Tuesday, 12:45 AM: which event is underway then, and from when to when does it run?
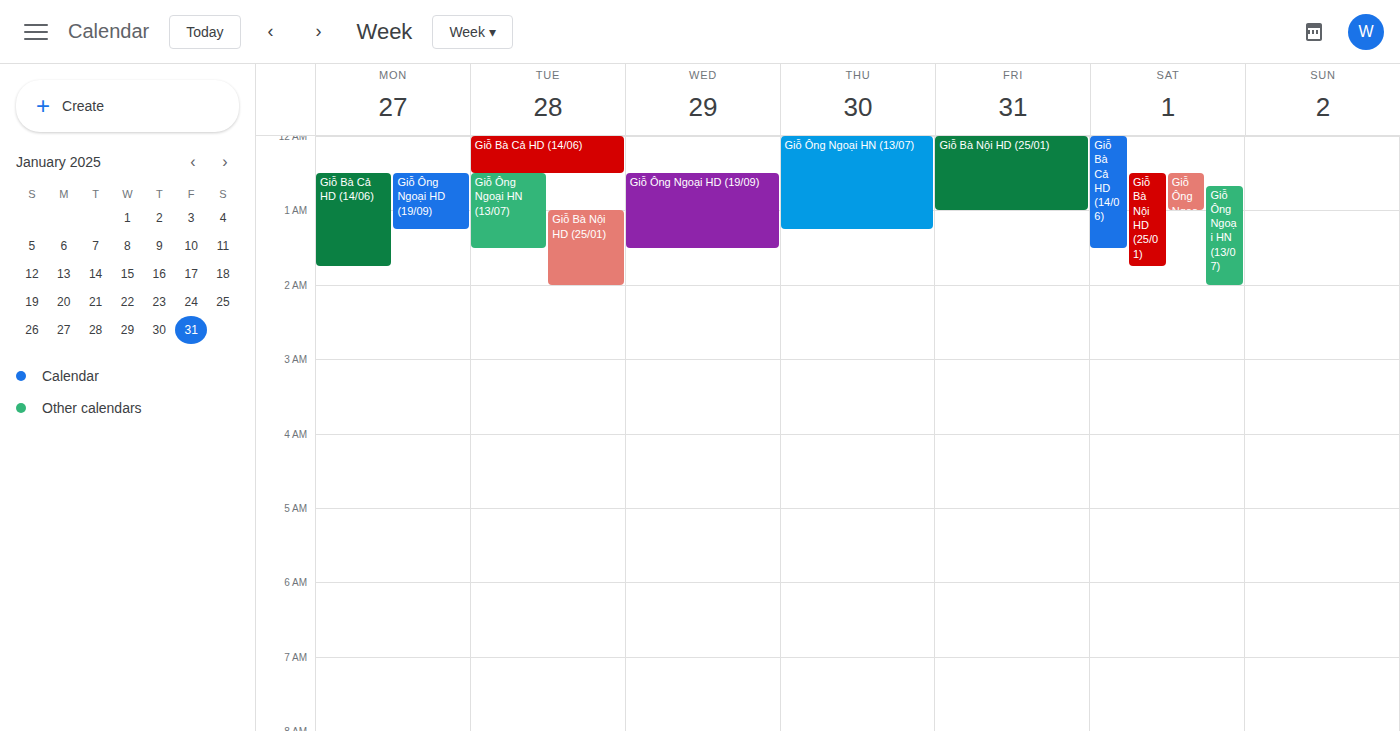
"Giỗ Ông Ngoại HN (13/07)", 12:30 AM to 1:30 AM